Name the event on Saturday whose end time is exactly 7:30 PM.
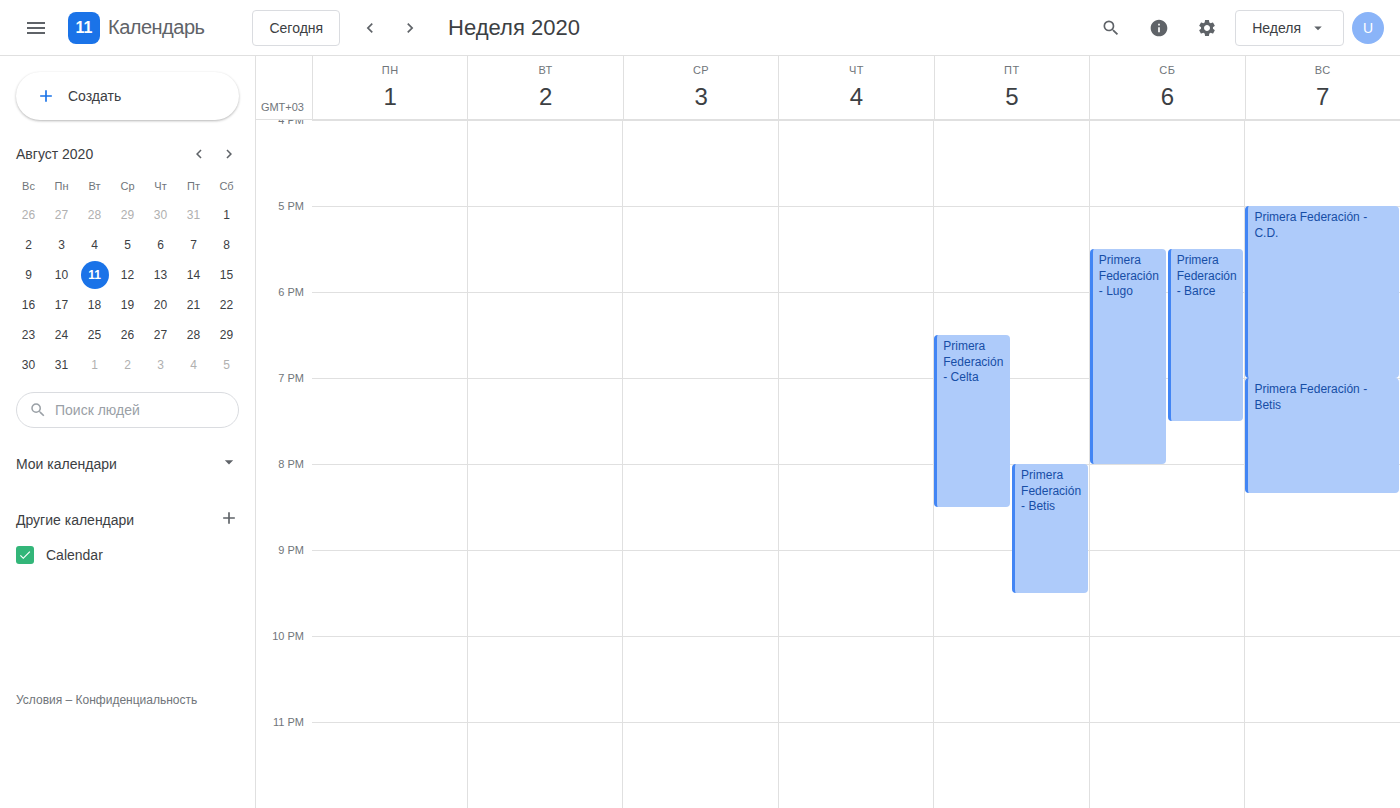
"Primera Federación - Barce"